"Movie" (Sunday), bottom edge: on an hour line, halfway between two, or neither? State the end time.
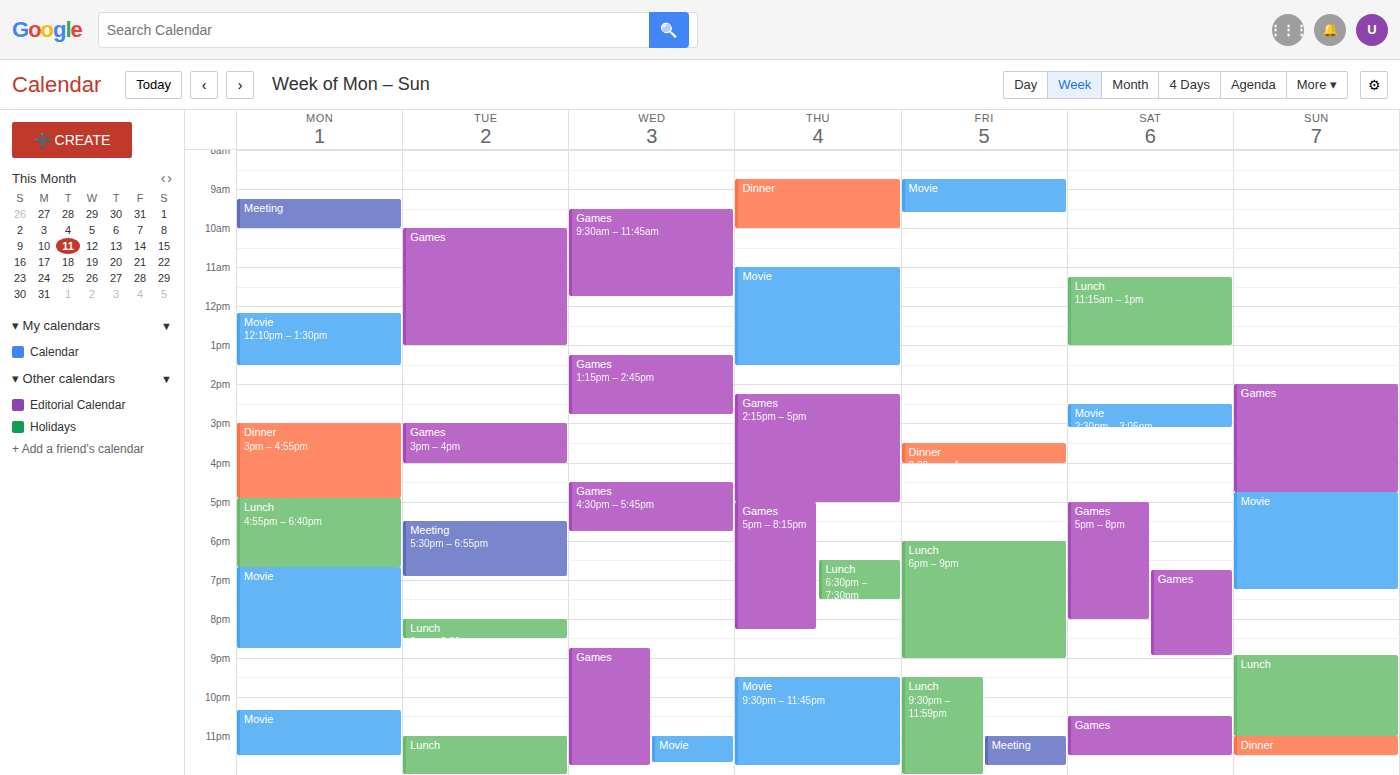
7:15 PM -- neither: a quarter of the way from the 7 PM line to the 8 PM line.